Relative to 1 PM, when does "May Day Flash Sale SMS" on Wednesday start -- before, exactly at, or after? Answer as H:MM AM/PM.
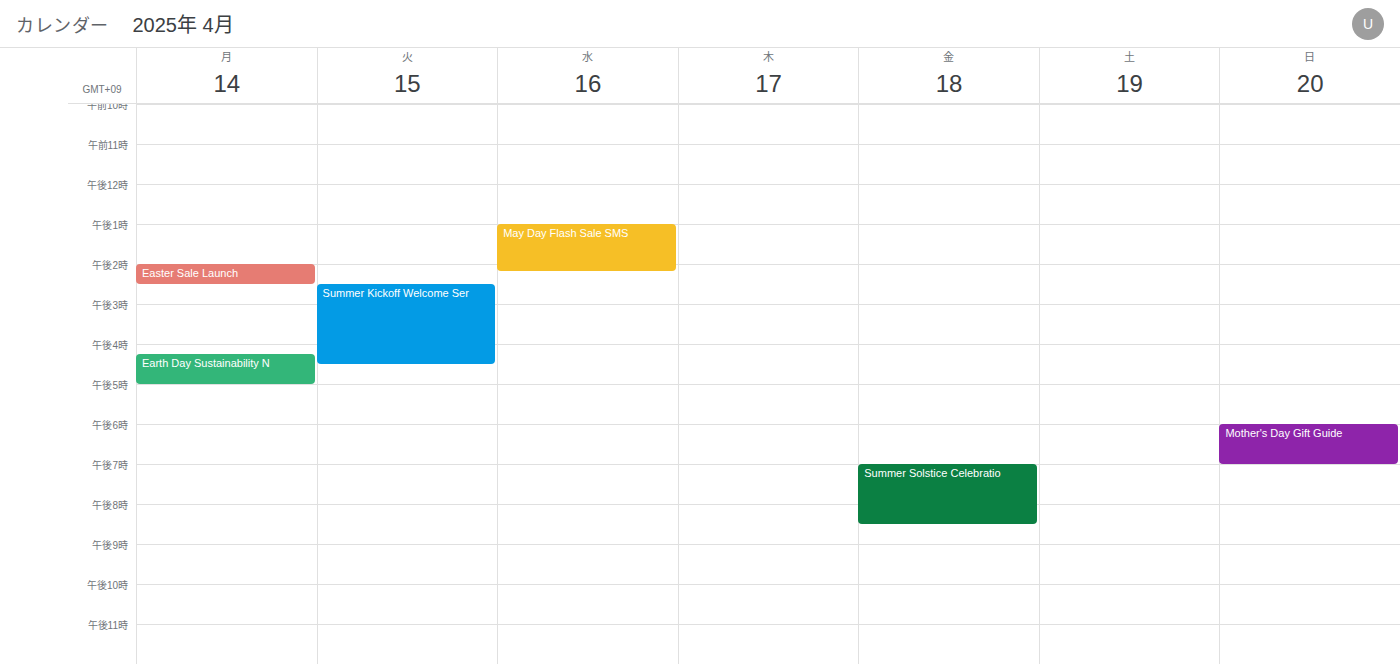
1:00 PM -- exactly at 1 PM, on the 1 PM line.